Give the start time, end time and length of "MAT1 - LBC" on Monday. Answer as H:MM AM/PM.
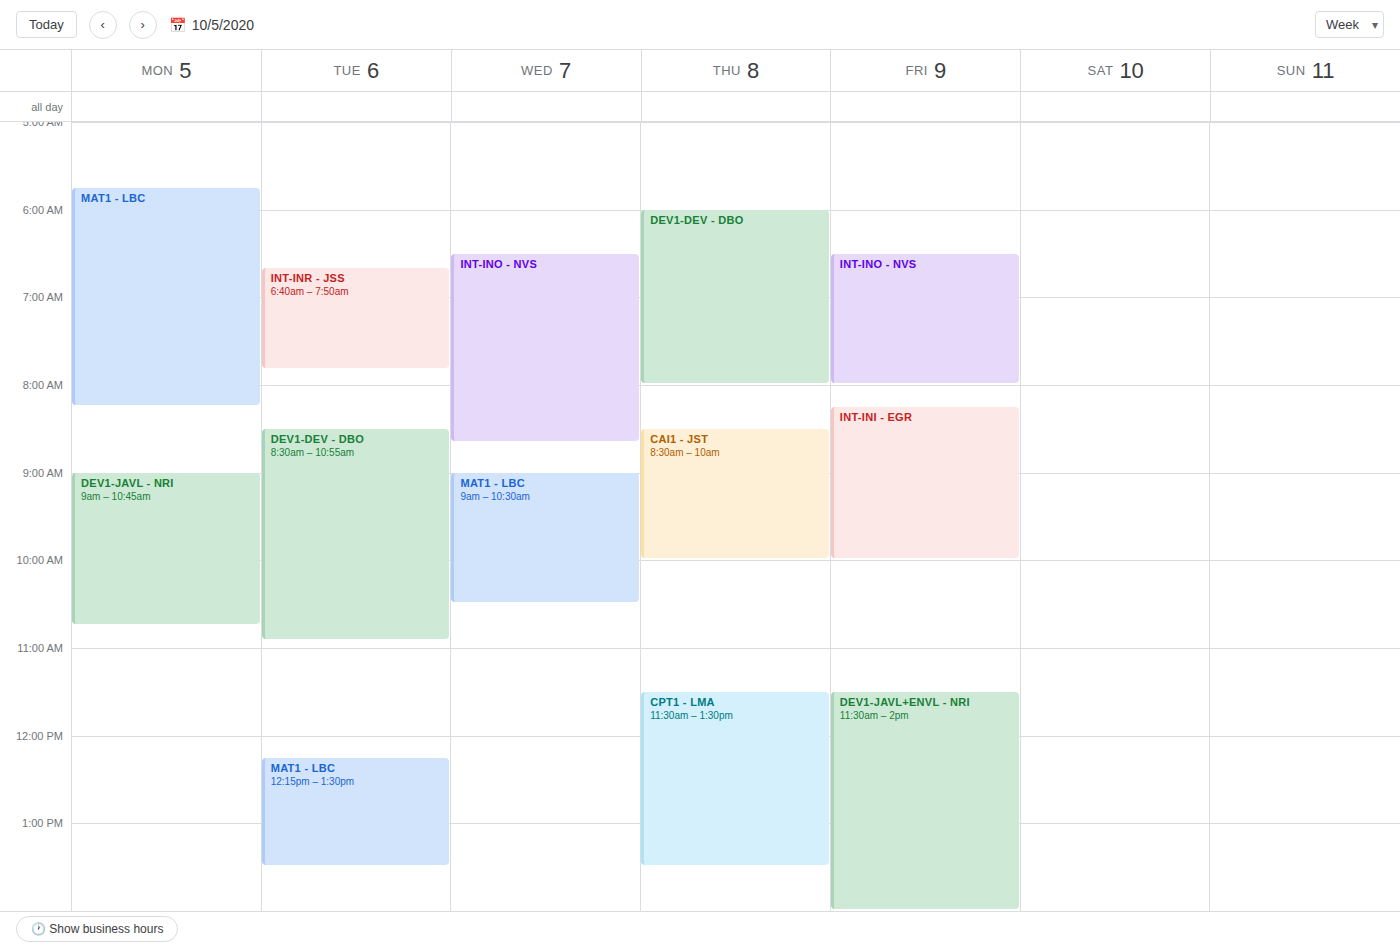
5:45 AM to 8:15 AM, 2 hours 30 minutes